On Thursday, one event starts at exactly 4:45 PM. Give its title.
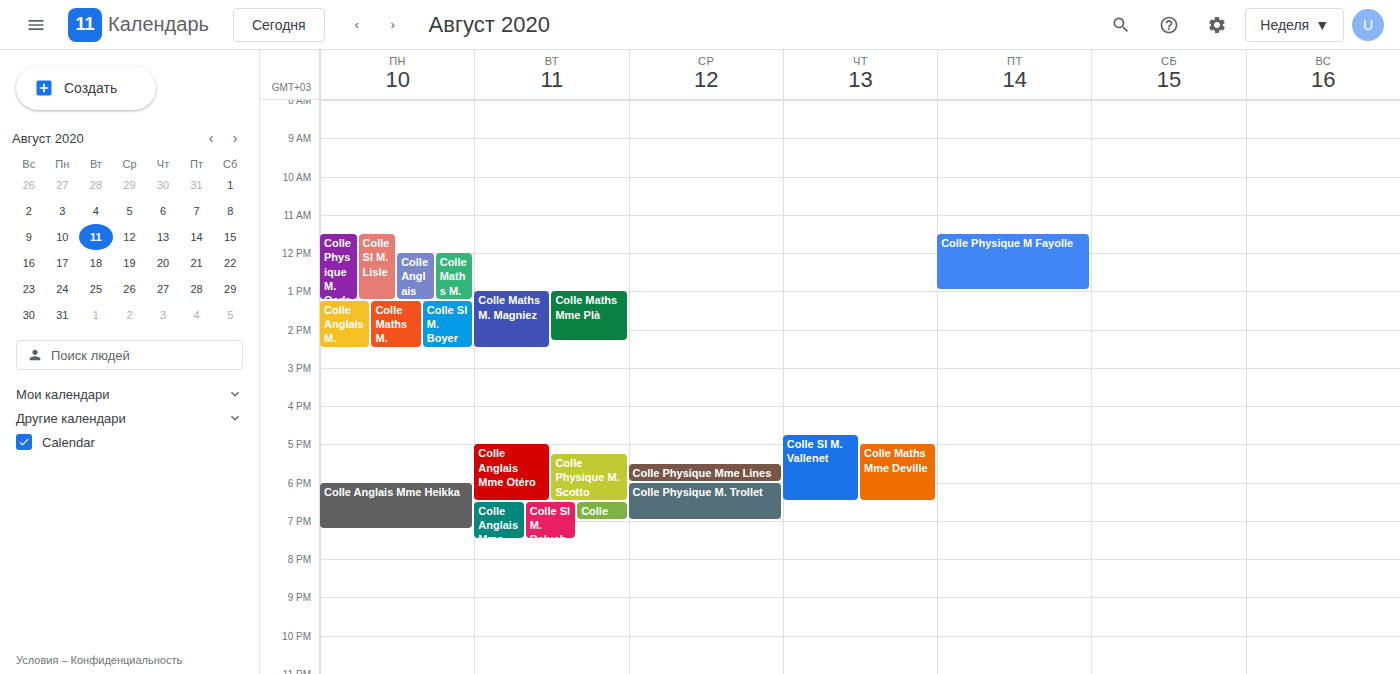
"Colle SI M. Vallenet"